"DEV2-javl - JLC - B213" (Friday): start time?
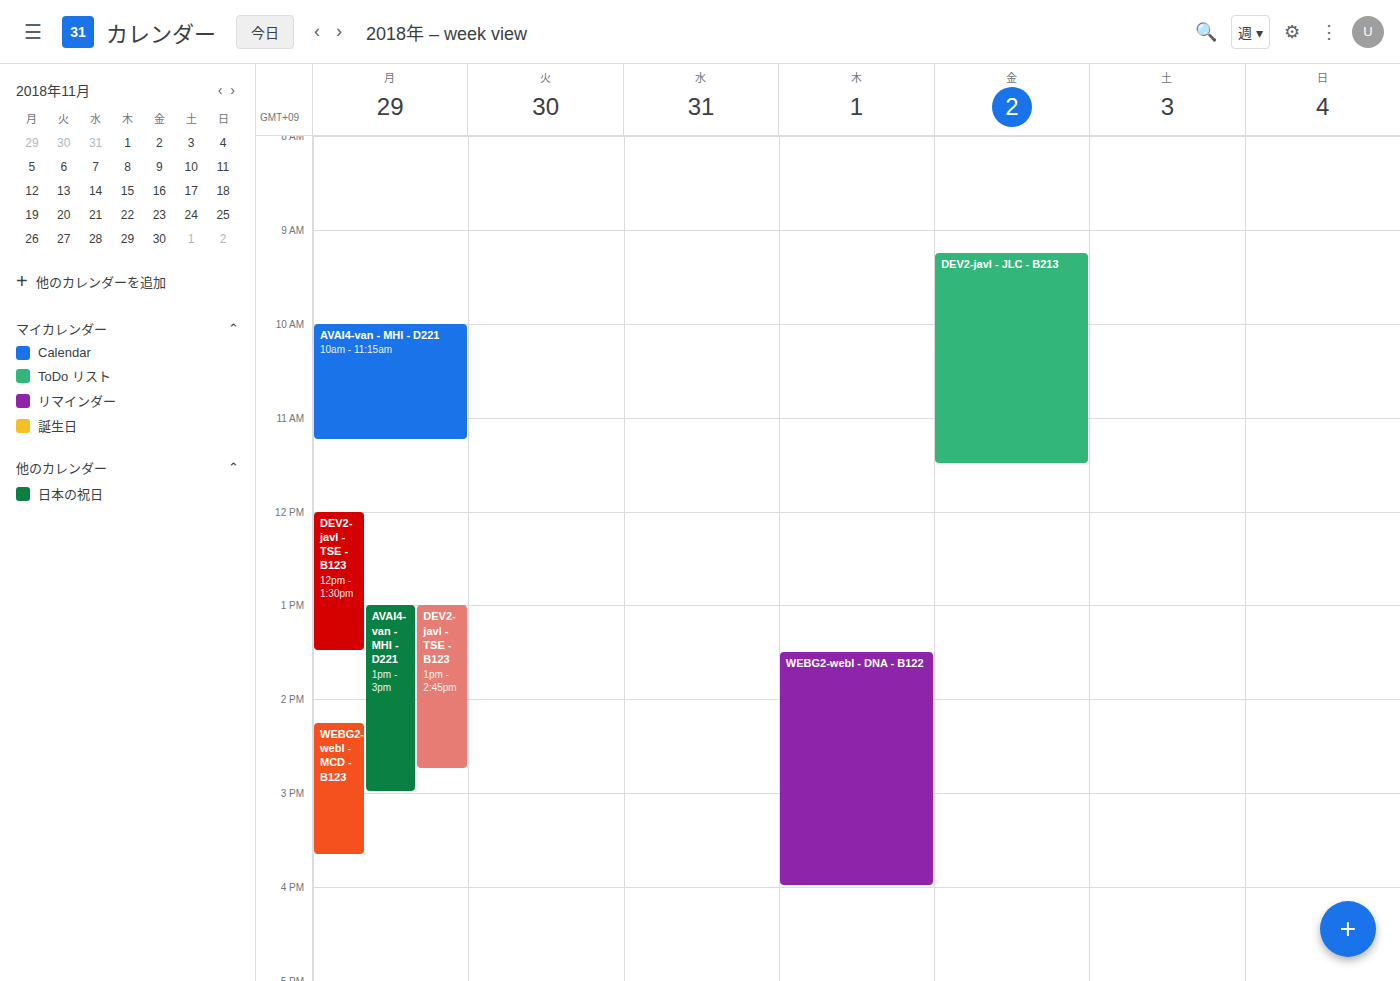
9:15 AM